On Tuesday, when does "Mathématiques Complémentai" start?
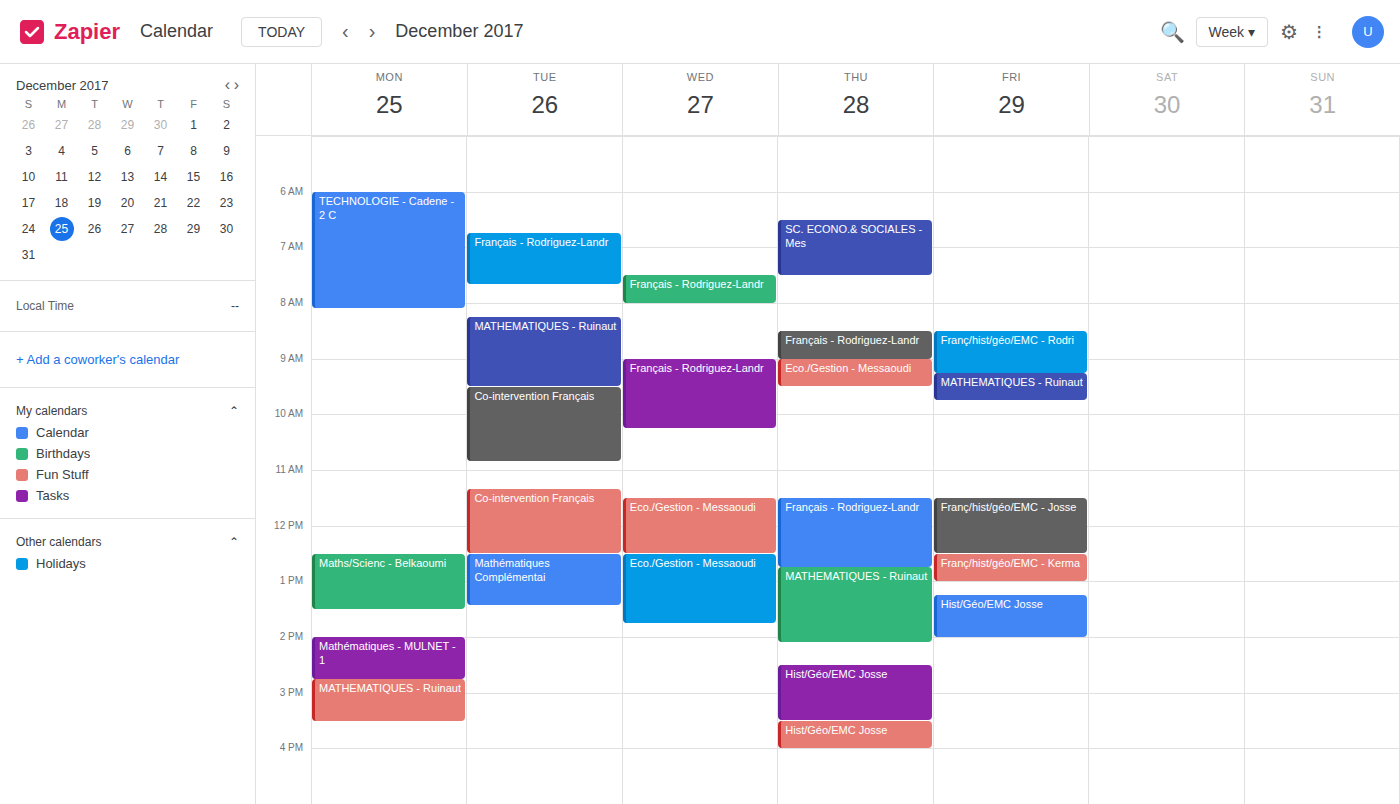
12:30 PM